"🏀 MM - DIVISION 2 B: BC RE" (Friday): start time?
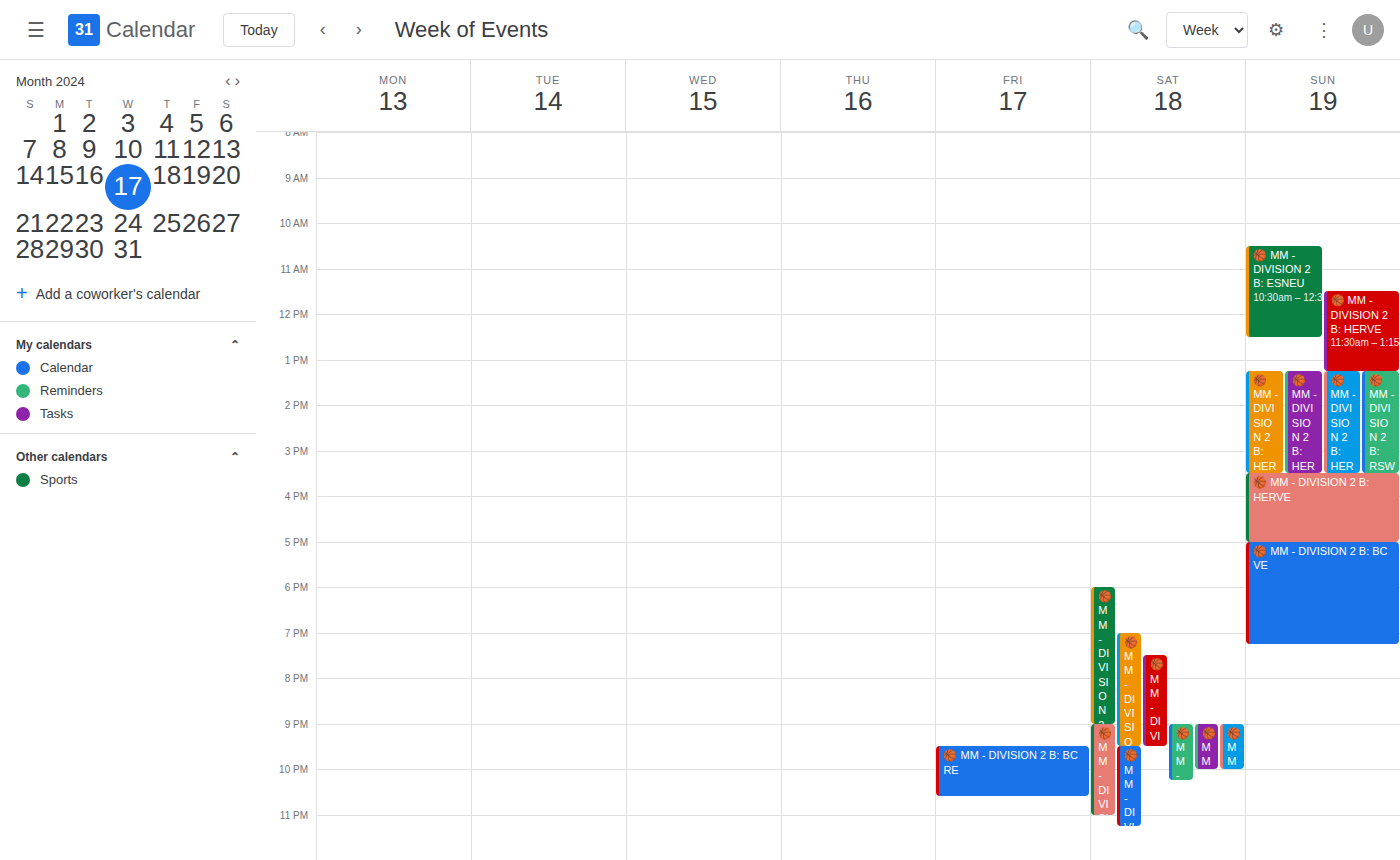
9:30 PM